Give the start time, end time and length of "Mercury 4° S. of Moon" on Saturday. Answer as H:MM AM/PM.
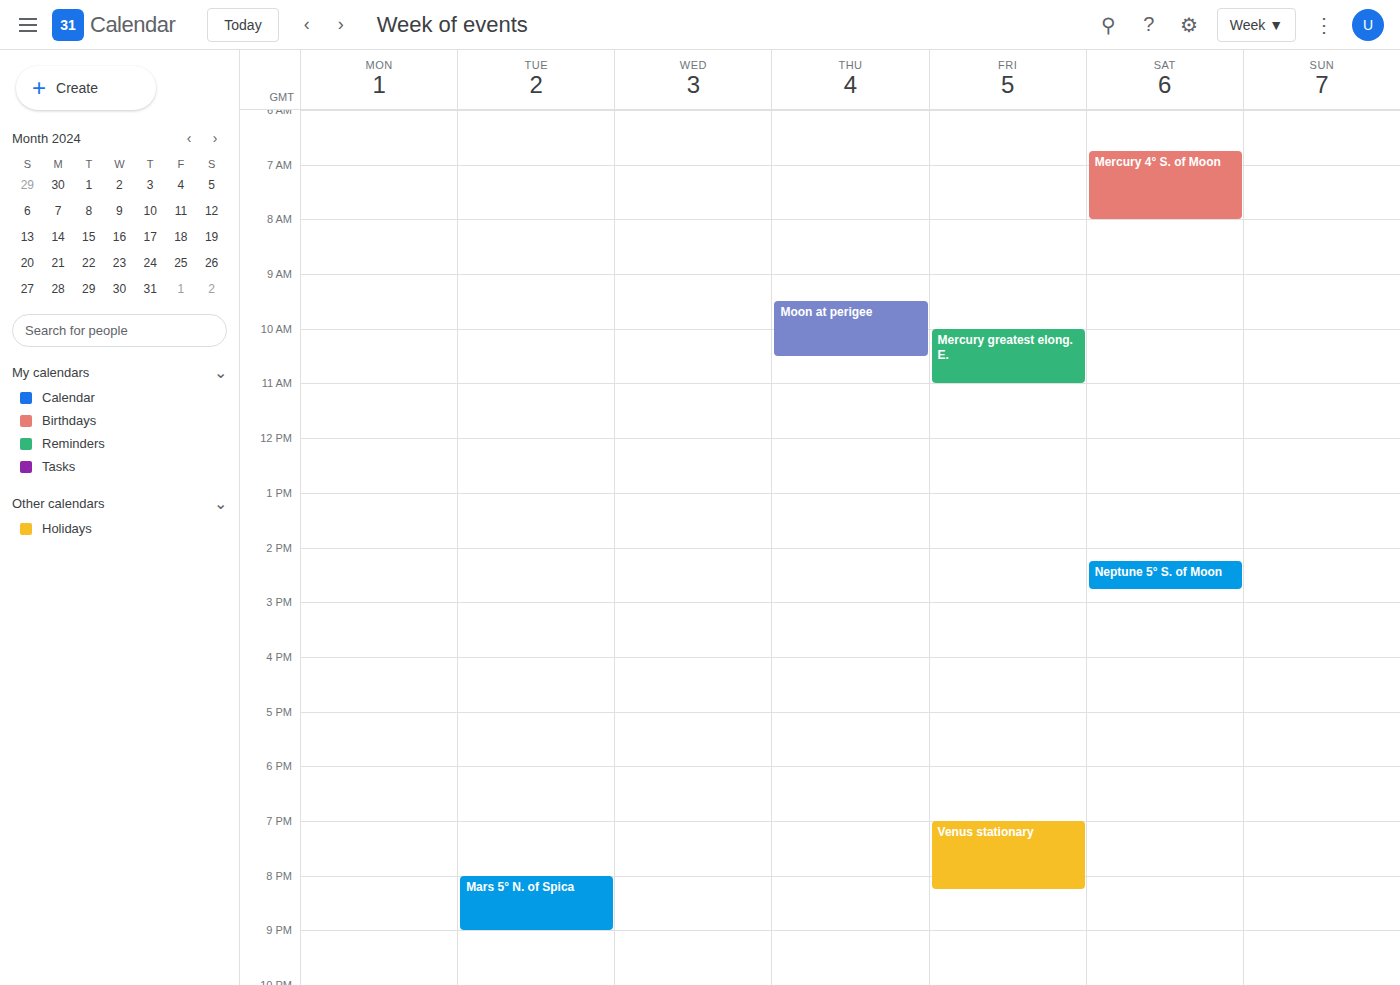
6:45 AM to 8:00 AM, 1 hour 15 minutes